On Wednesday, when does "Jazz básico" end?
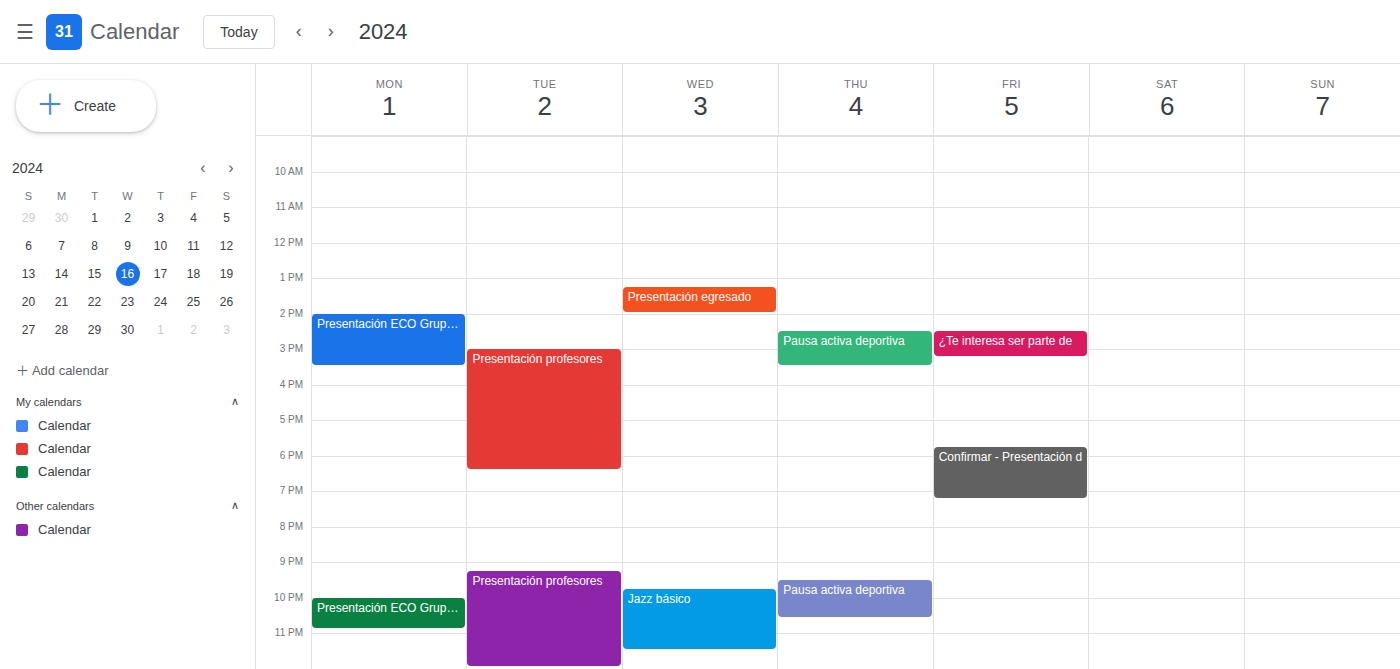
11:30 PM